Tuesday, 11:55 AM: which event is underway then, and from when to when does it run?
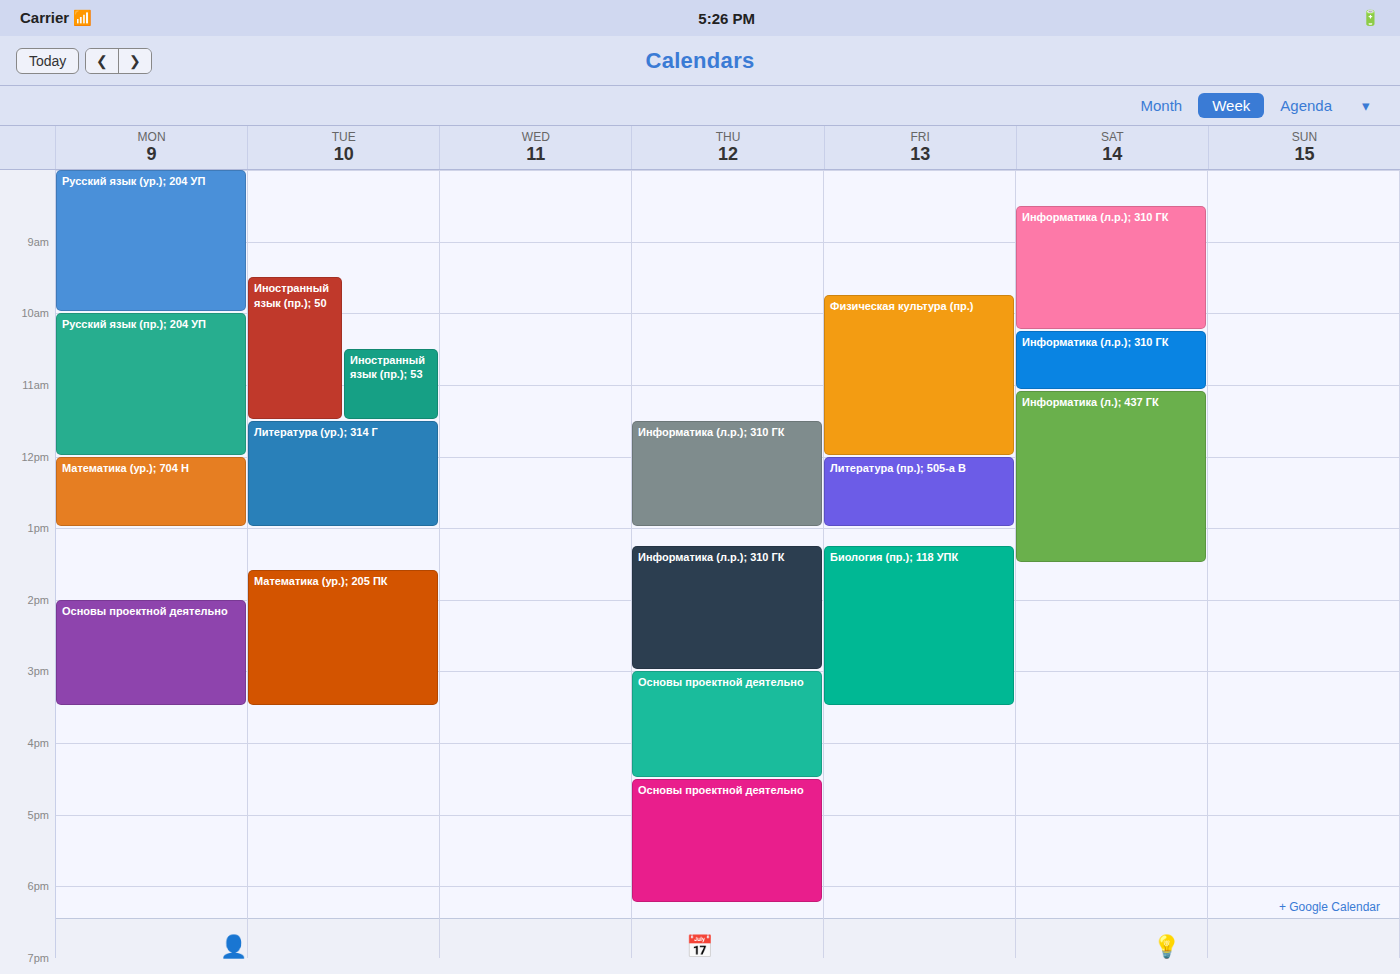
"Литература (ур.); 314 Г", 11:30 AM to 1:00 PM